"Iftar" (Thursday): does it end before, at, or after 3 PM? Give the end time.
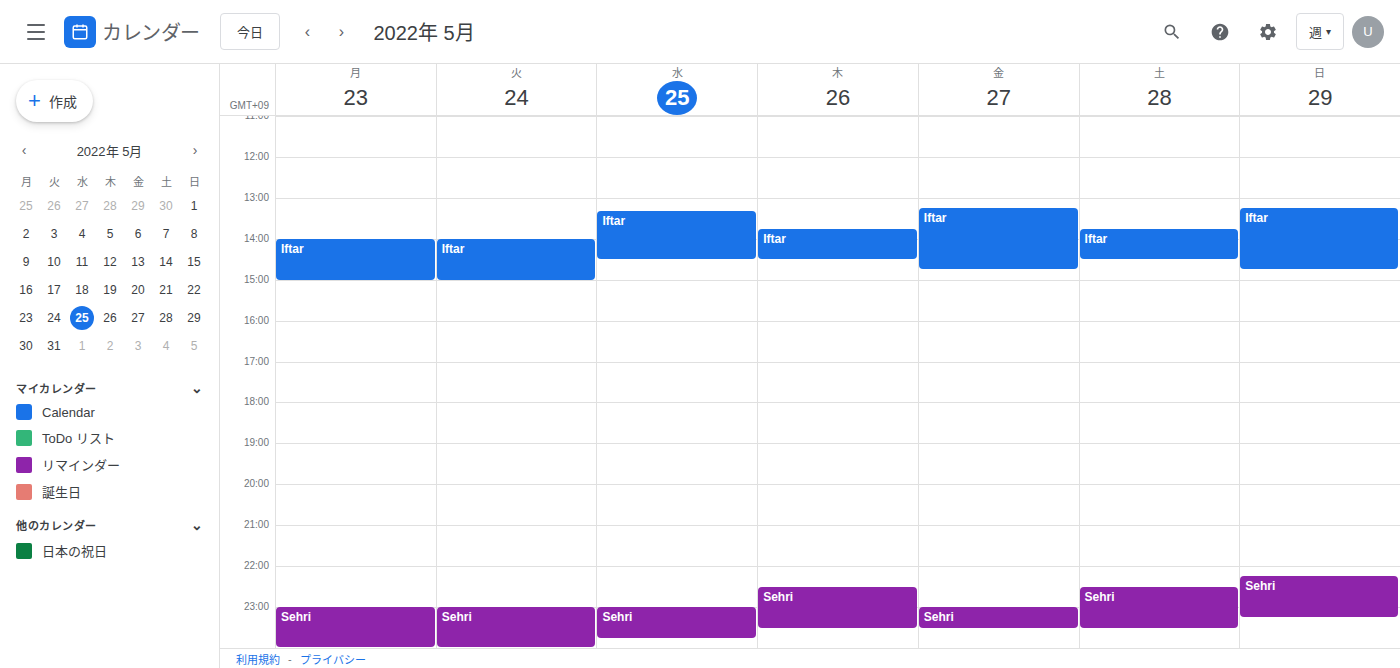
2:30 PM -- before 3 PM, 30 minutes above the 3 PM line.